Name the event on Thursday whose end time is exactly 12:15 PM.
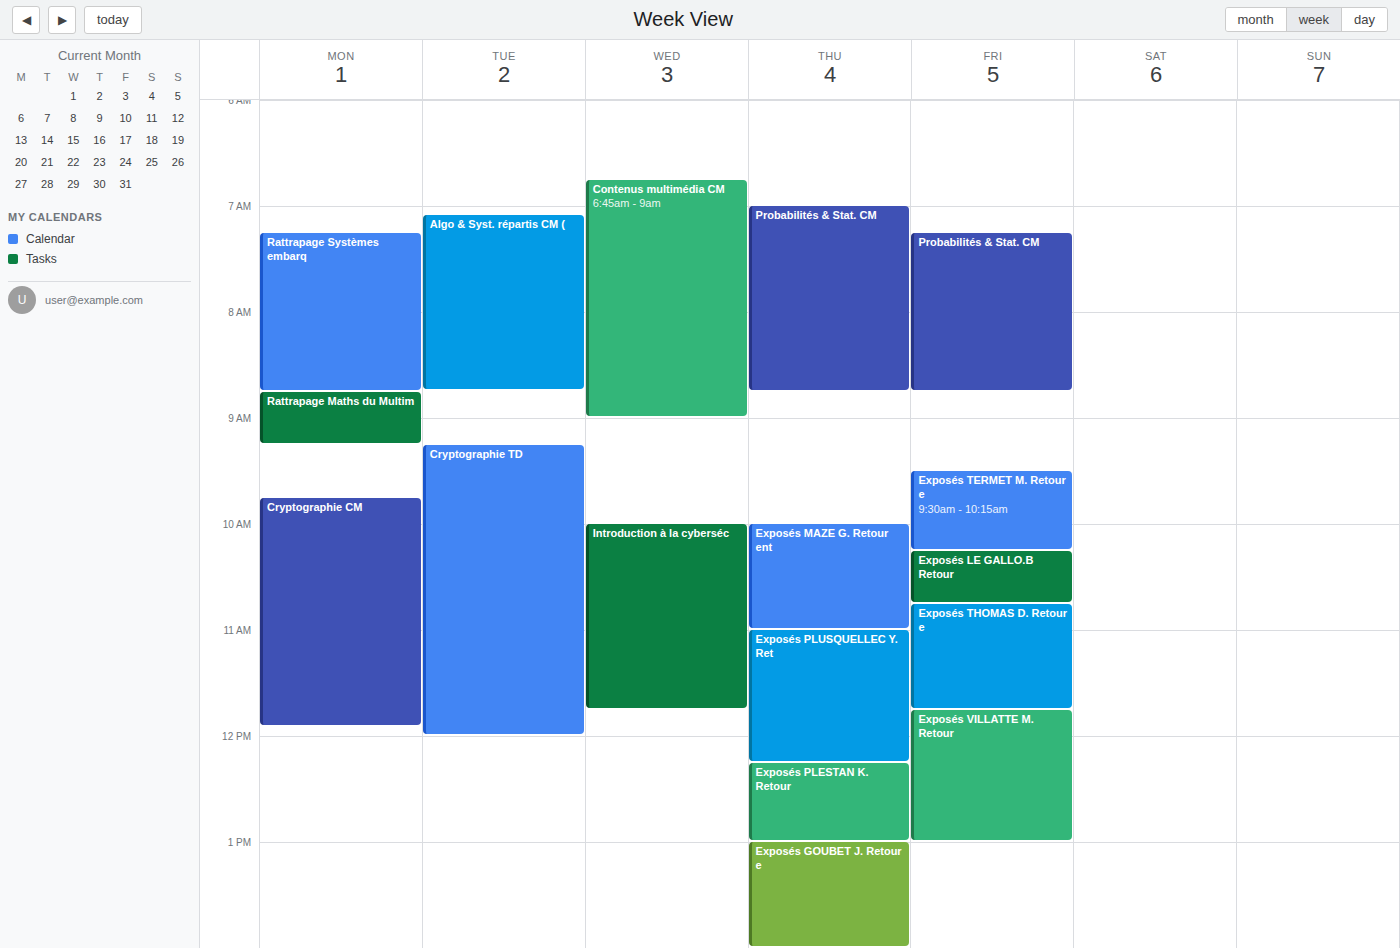
"Exposés PLUSQUELLEC Y. Ret"